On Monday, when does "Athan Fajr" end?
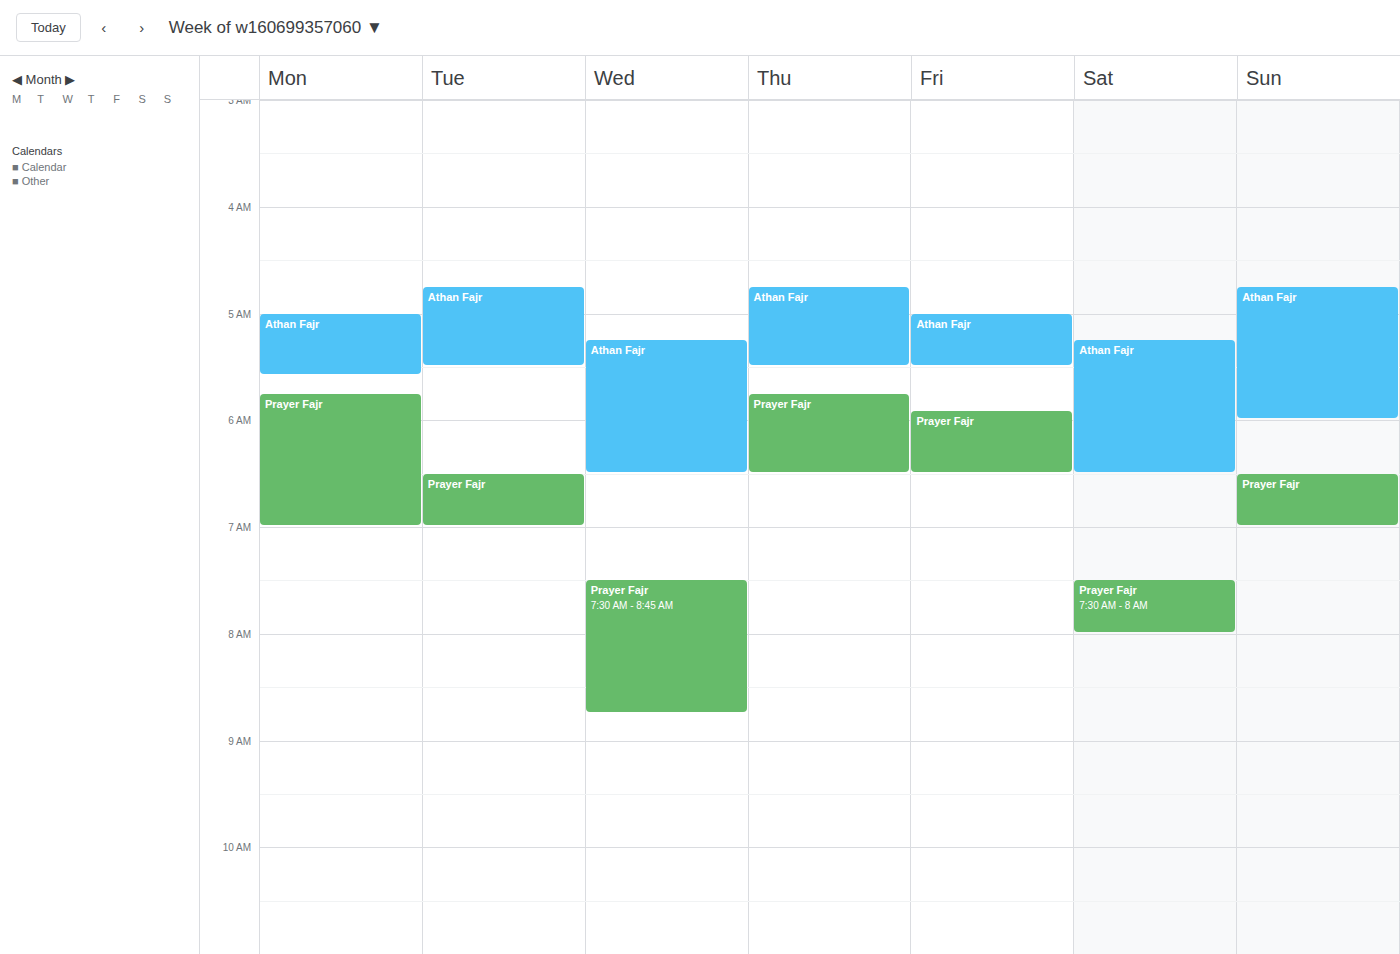
5:35 AM